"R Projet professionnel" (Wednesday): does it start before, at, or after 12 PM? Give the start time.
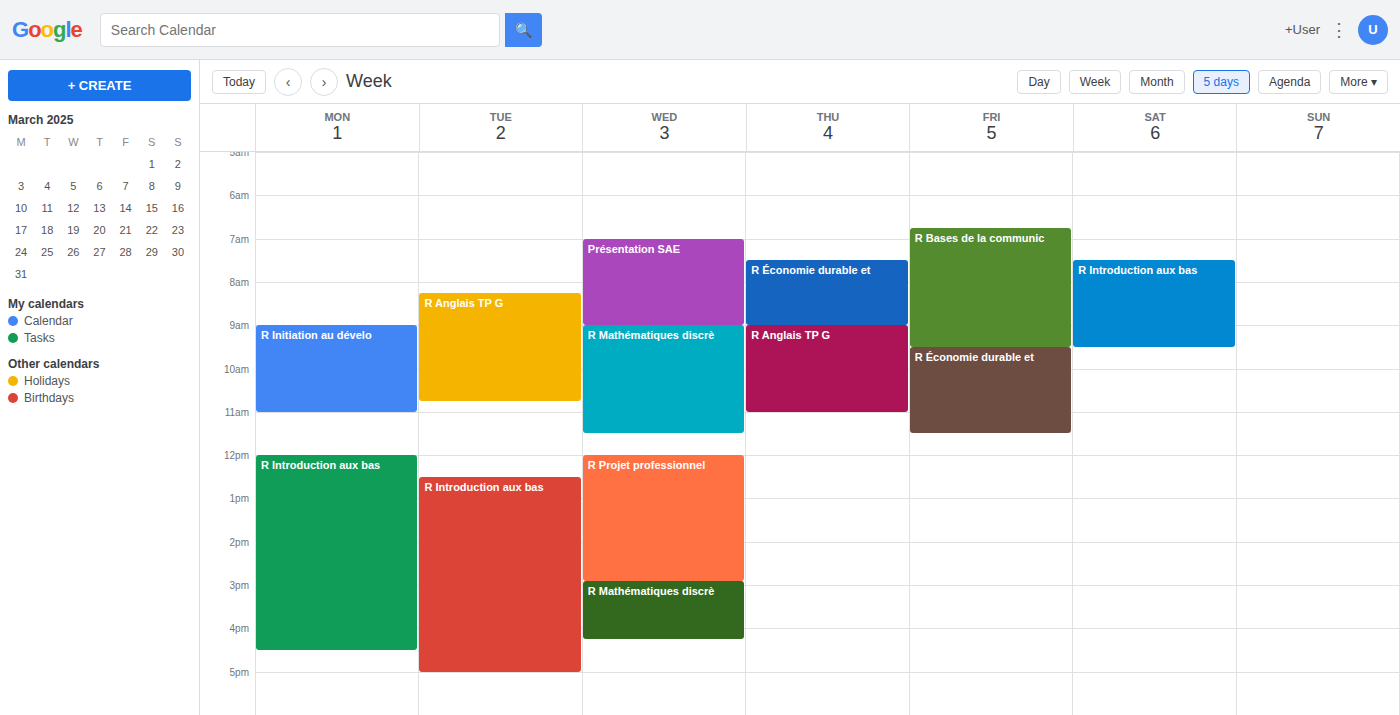
12:00 PM -- exactly at 12 PM, on the 12 PM line.